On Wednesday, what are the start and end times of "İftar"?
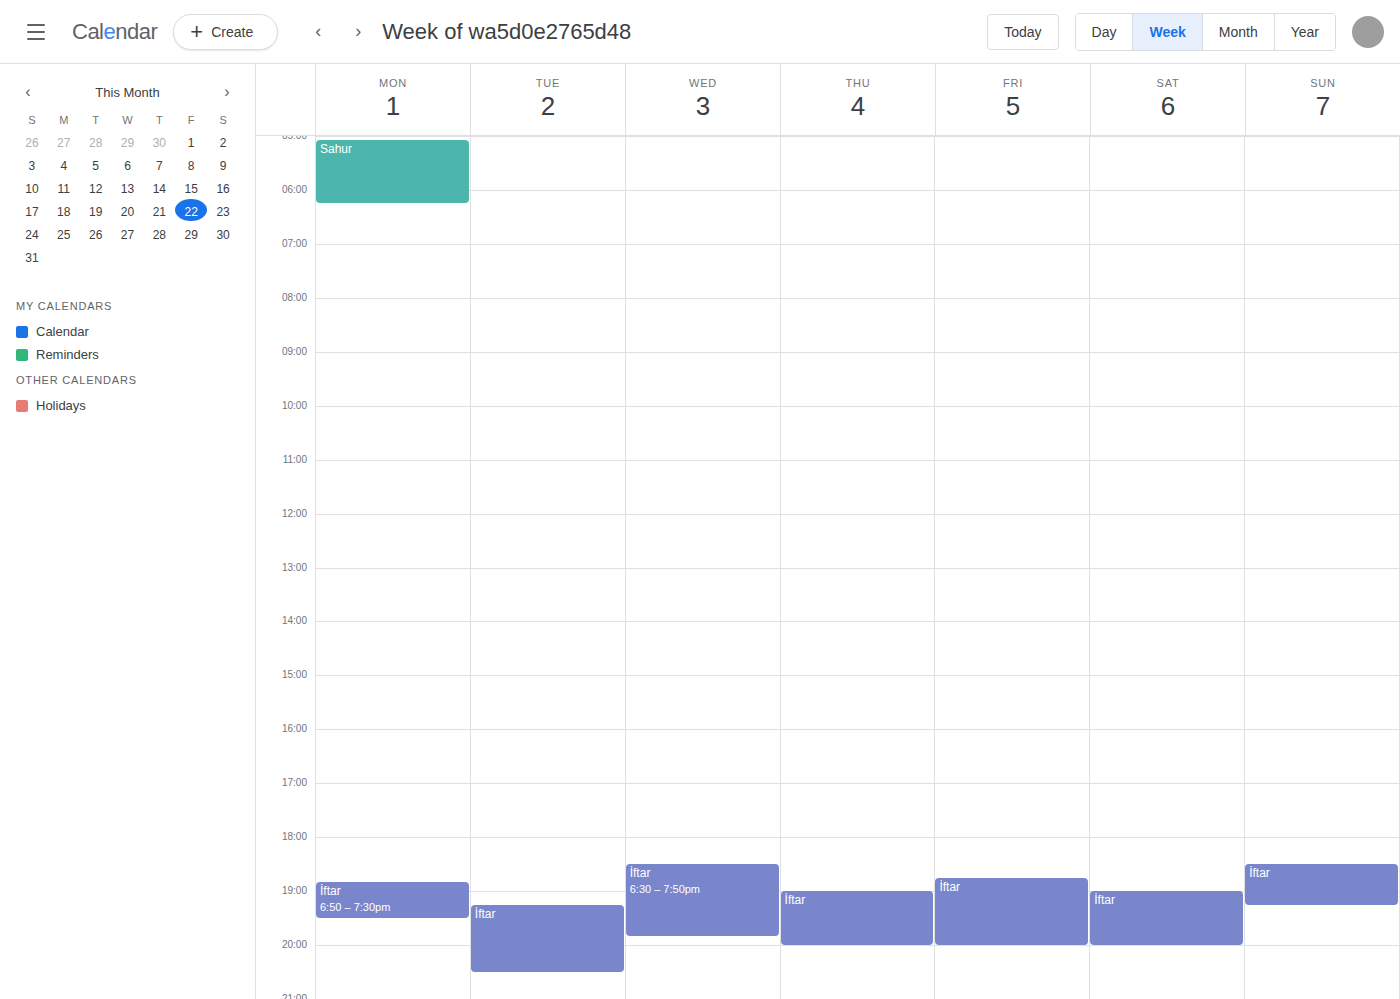
6:30 PM to 7:50 PM